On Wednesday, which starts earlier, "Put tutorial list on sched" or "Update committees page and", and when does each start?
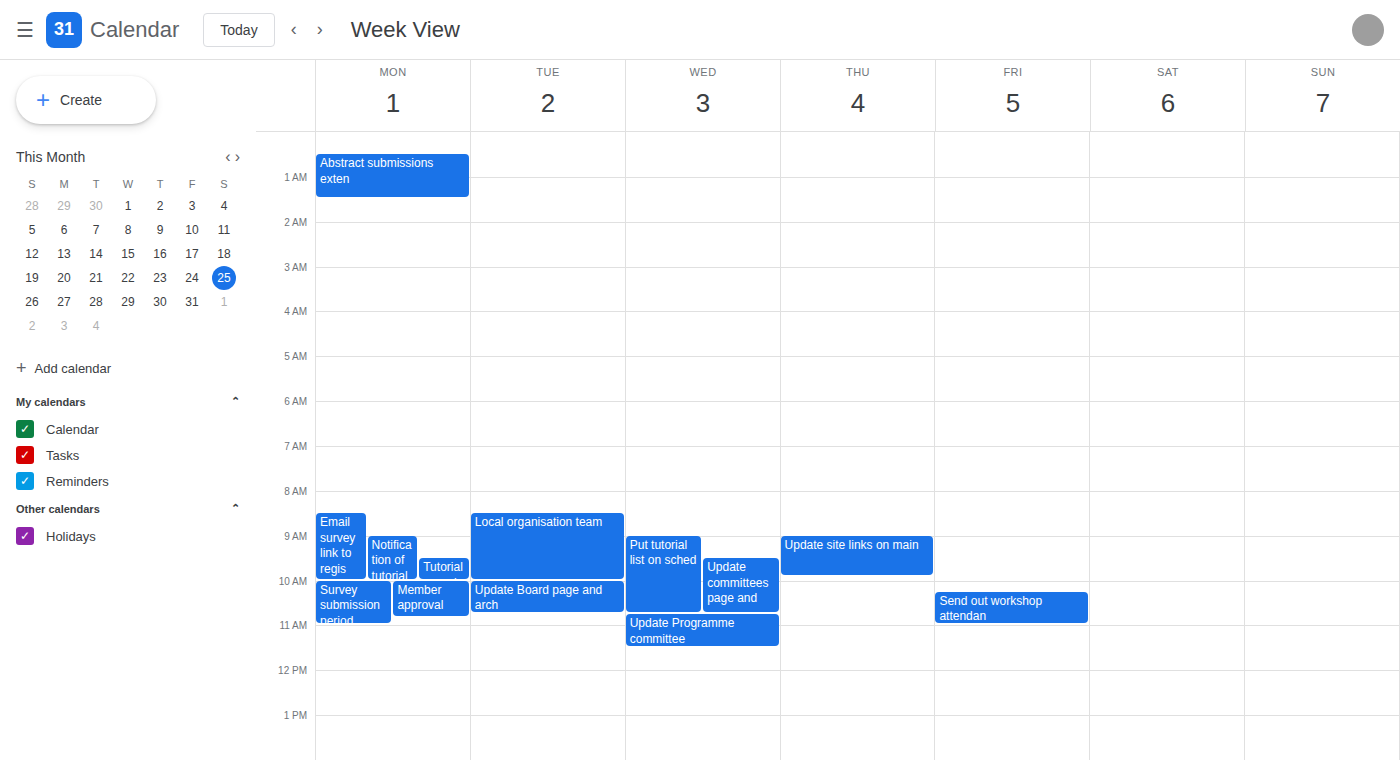
"Put tutorial list on sched" 9:00 AM; "Update committees page and" 9:30 AM.